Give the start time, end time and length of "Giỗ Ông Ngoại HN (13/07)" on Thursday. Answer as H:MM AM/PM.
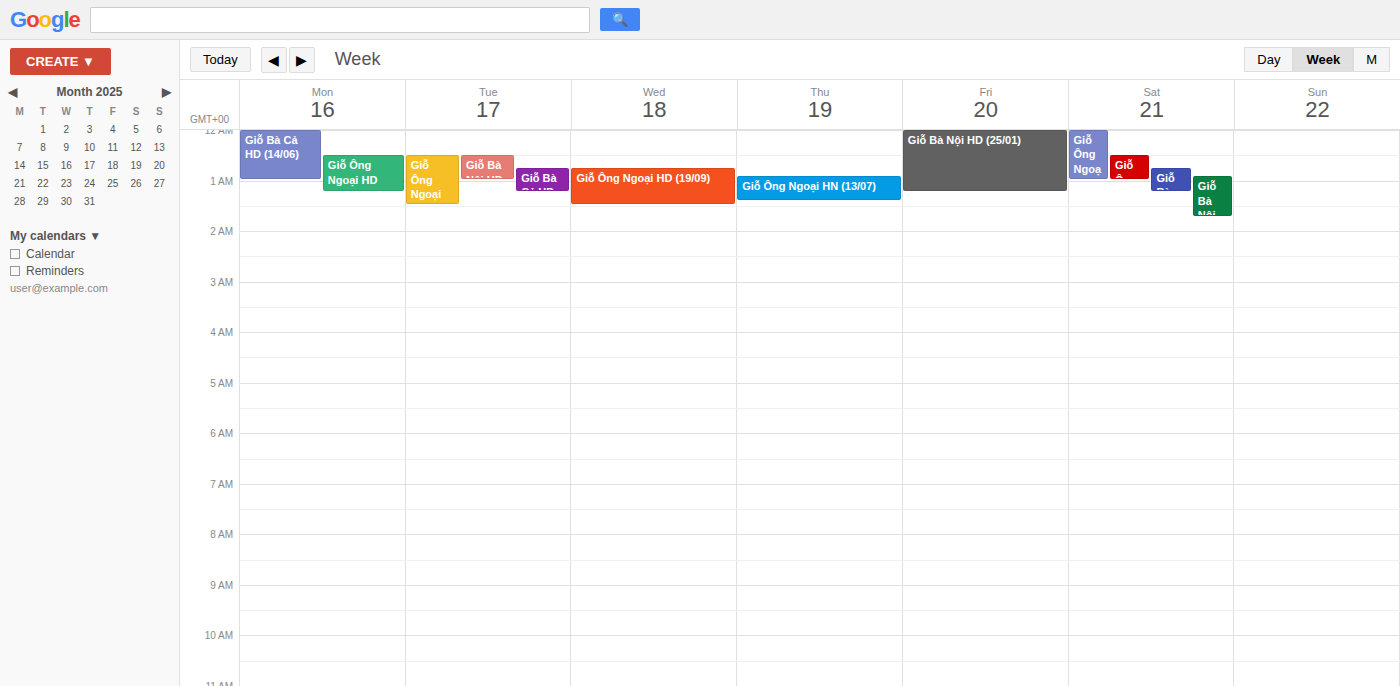
12:55 AM to 1:25 AM, 30 minutes